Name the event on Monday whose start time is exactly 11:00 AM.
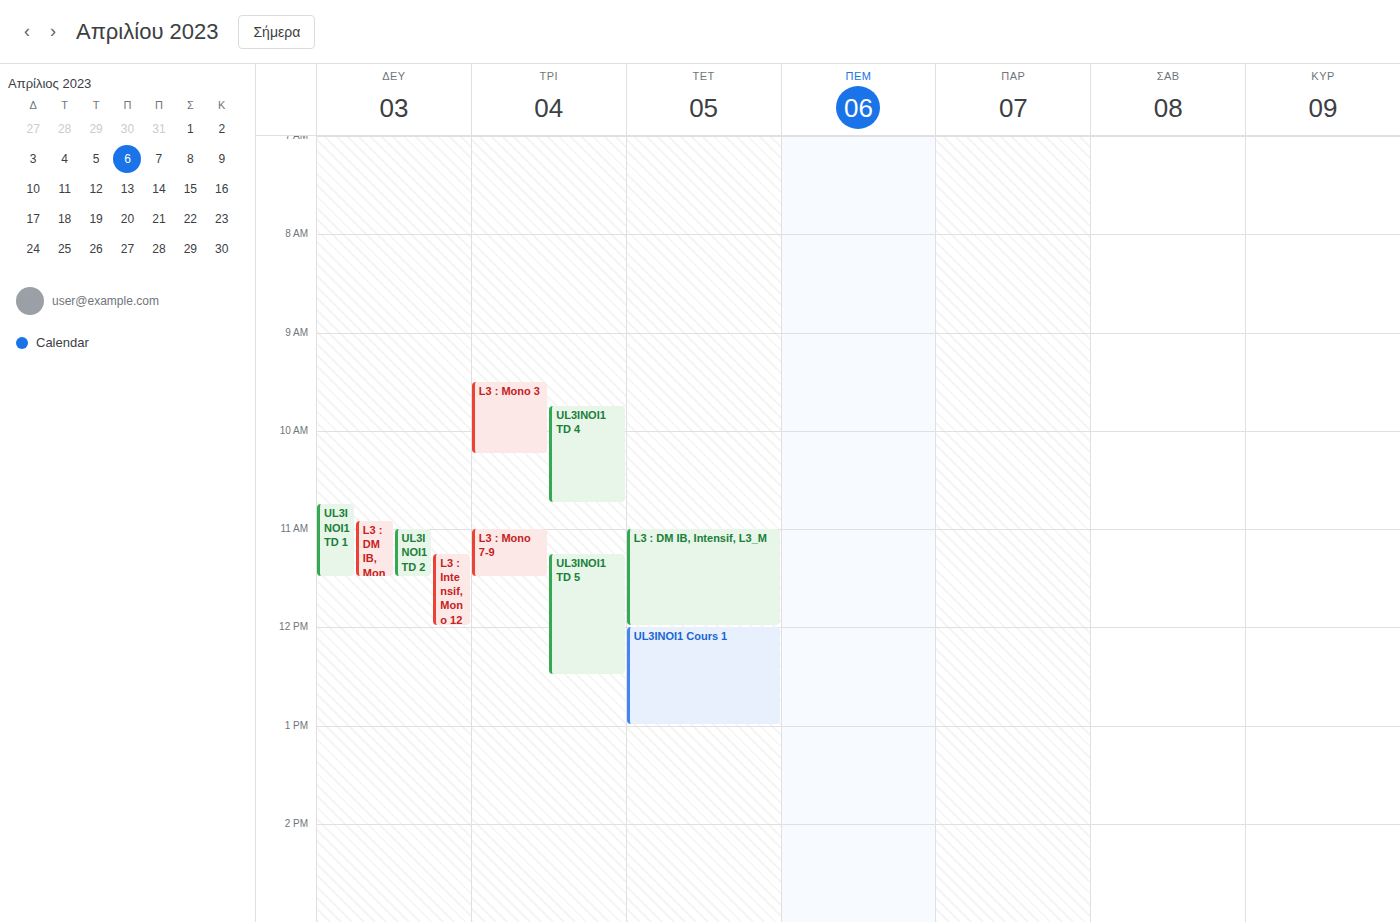
"UL3INOI1 TD 2"